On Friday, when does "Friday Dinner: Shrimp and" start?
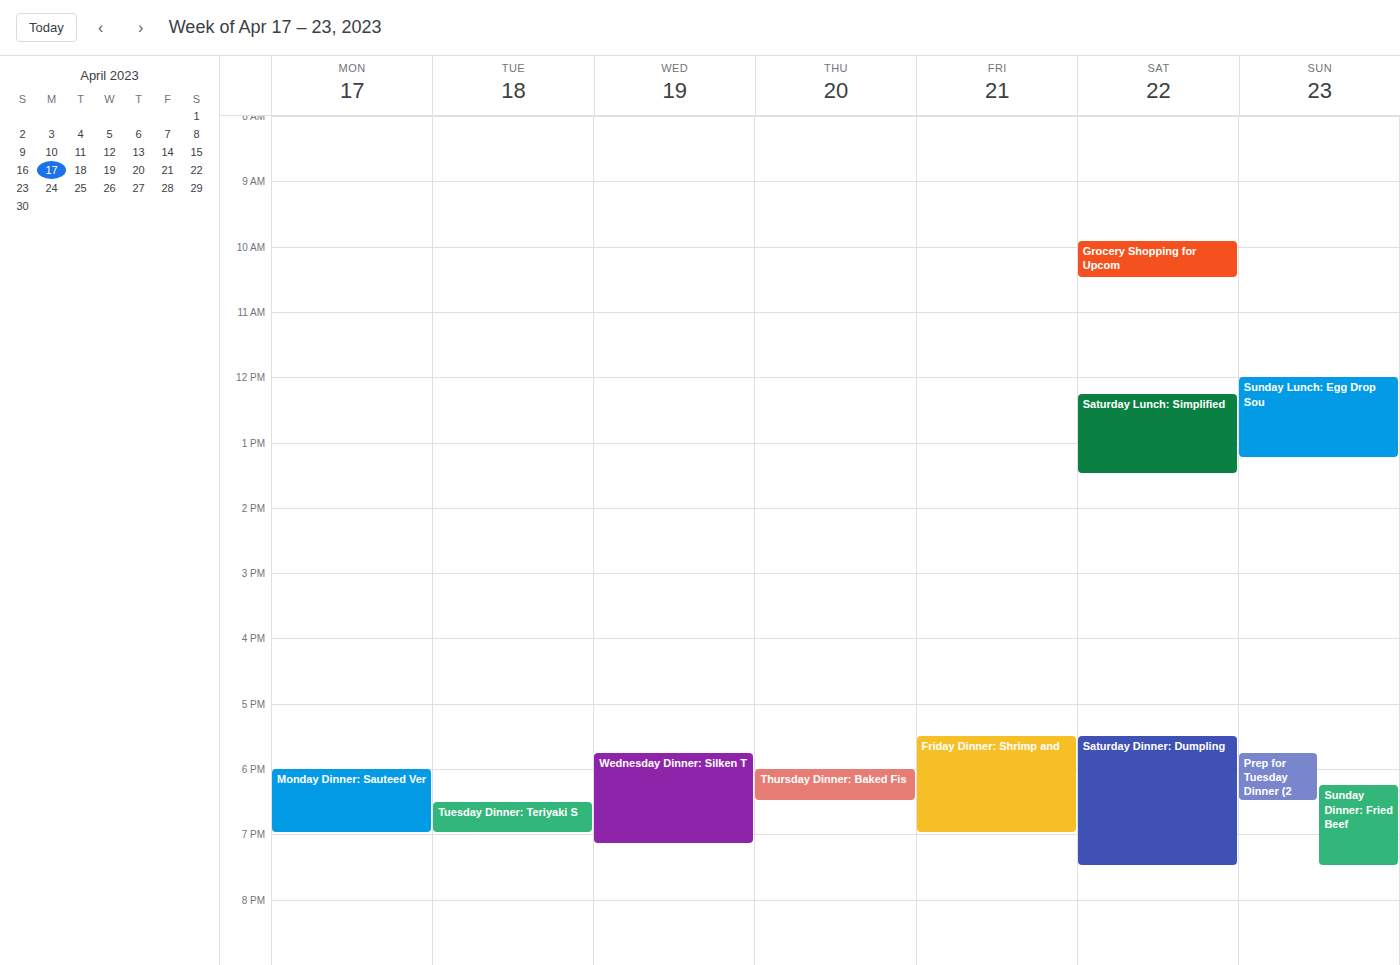
5:30 PM